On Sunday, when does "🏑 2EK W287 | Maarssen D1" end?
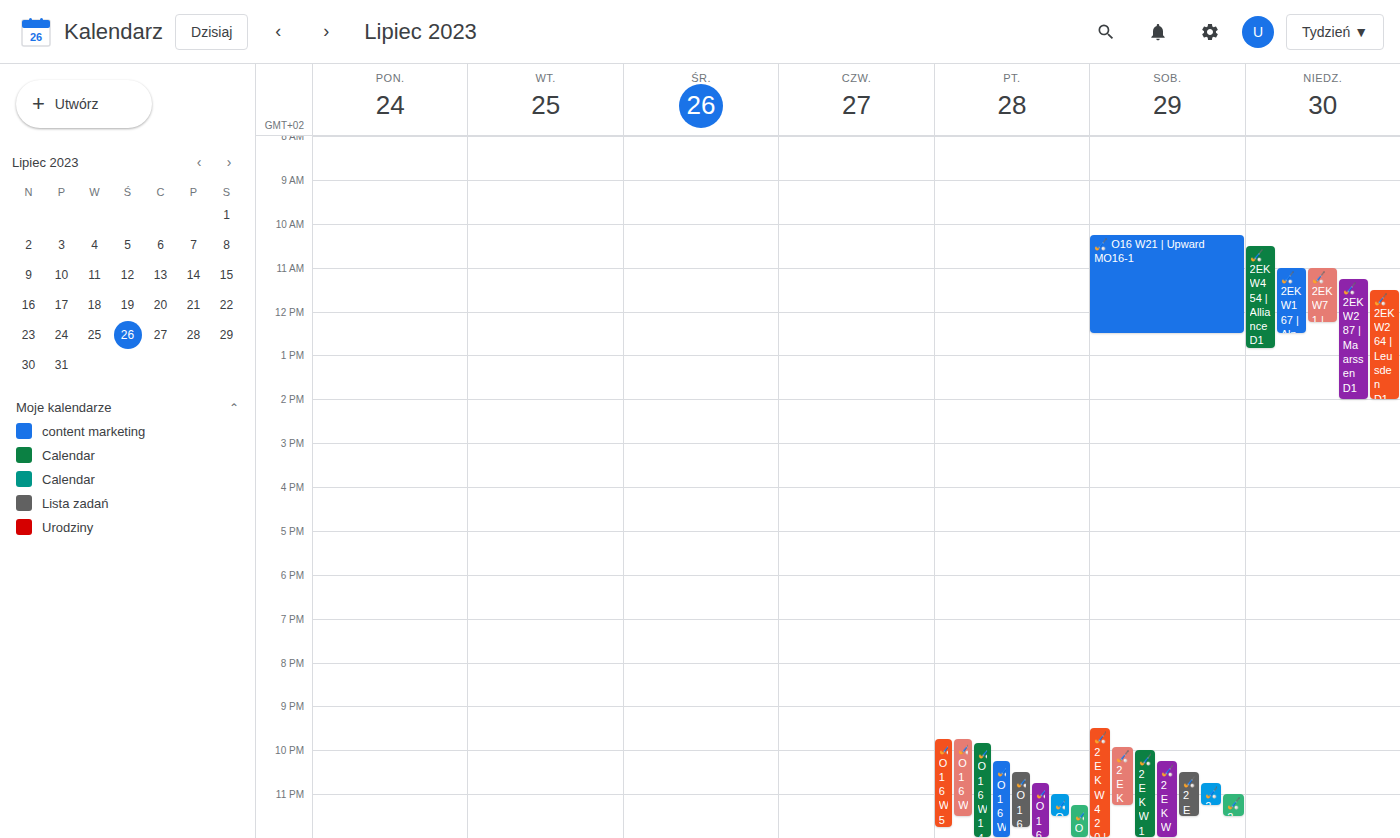
2:00 PM